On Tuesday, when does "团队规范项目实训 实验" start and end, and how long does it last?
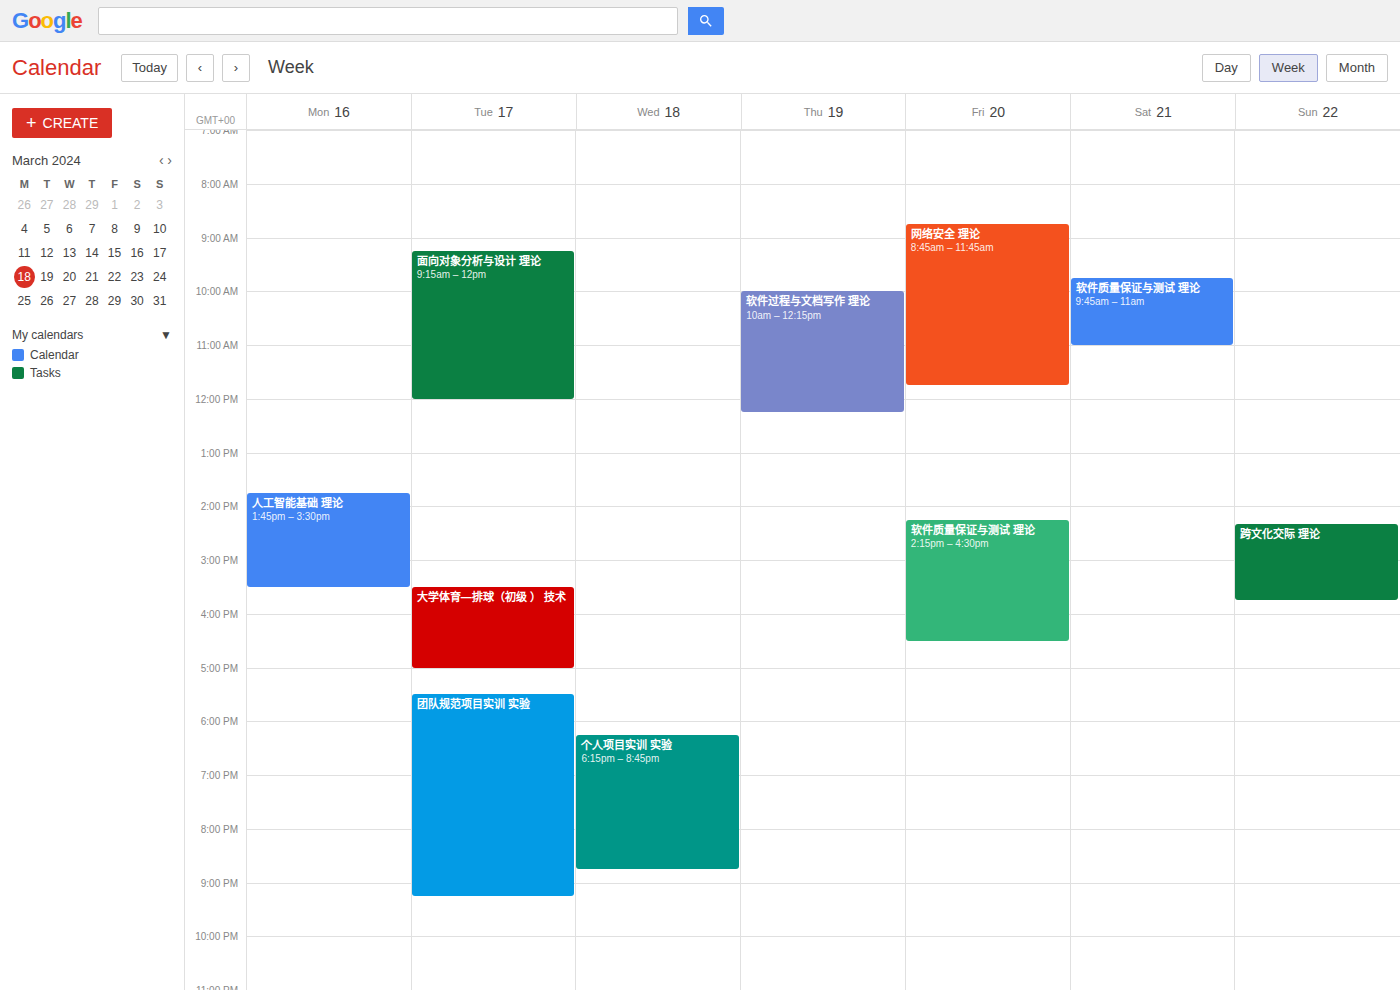
5:30 PM to 9:15 PM, 3 hours 45 minutes